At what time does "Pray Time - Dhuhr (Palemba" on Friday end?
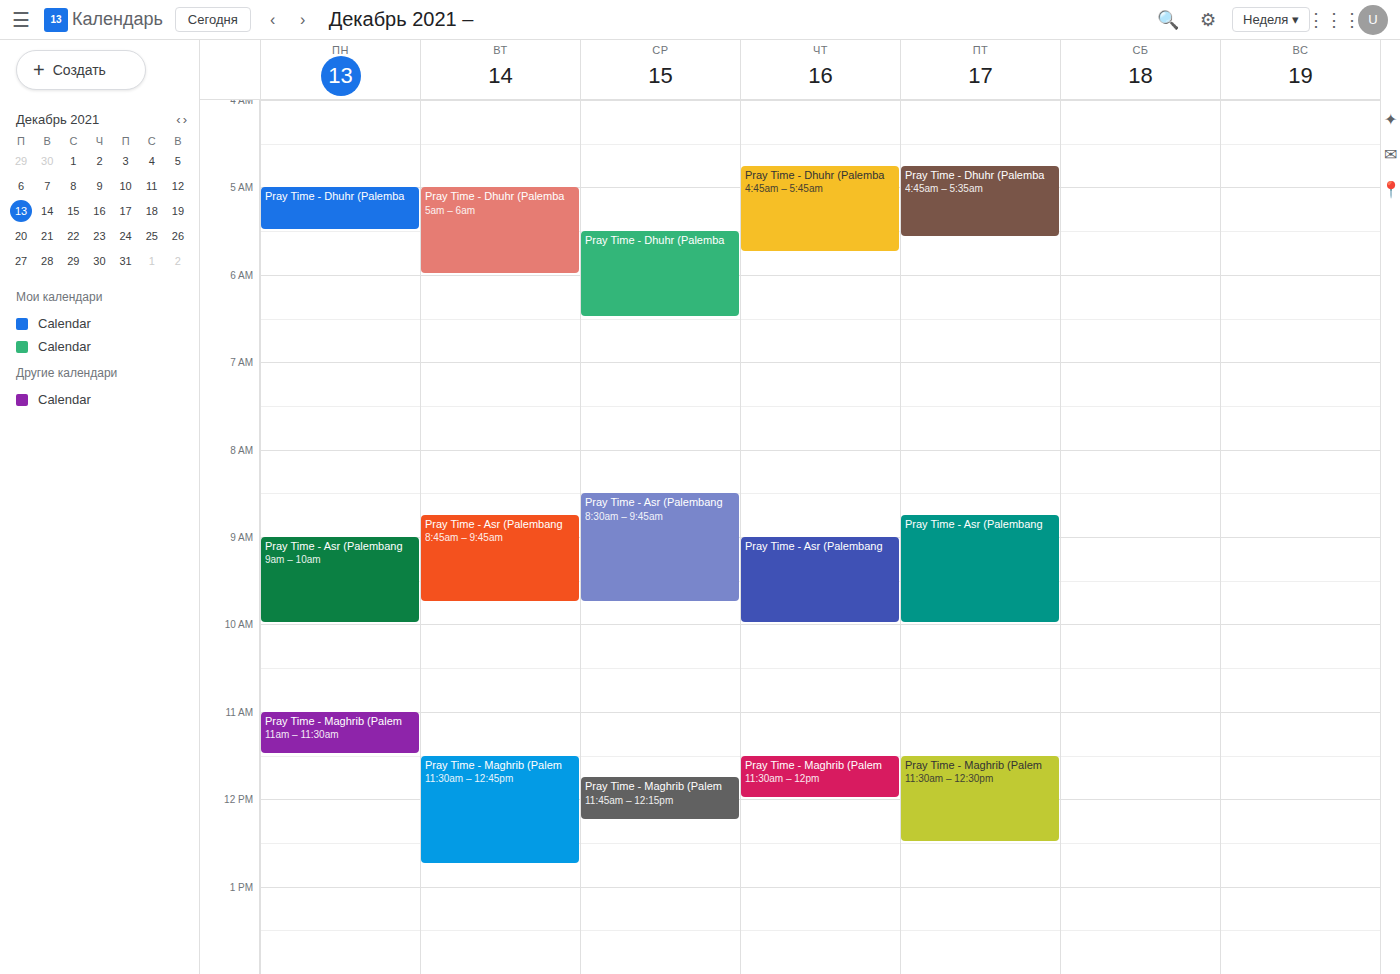
5:35 AM